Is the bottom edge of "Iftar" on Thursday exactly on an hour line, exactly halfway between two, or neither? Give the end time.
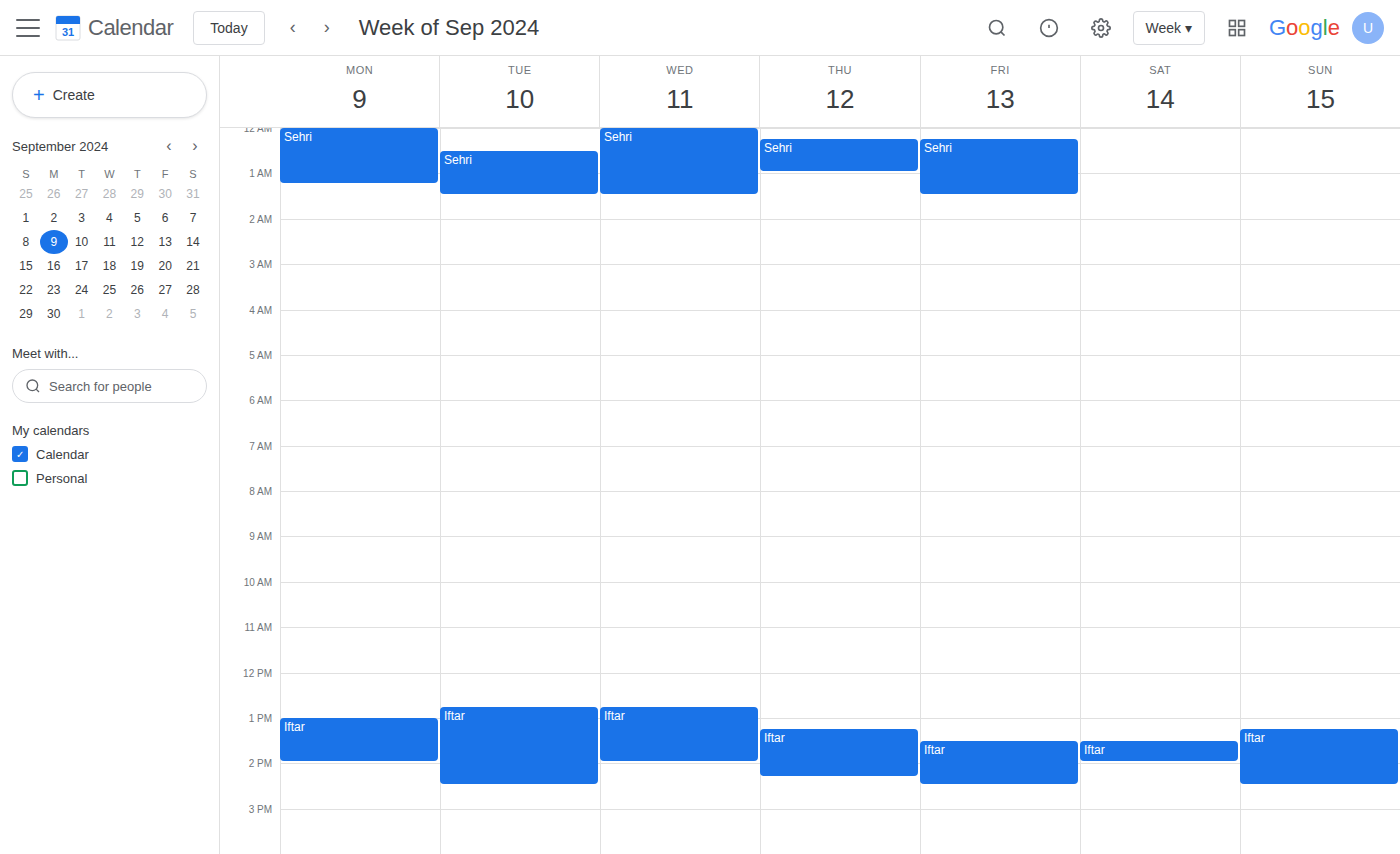
2:20 PM -- neither: 20 minutes below the 2 PM line and 40 minutes above the 3 PM line.